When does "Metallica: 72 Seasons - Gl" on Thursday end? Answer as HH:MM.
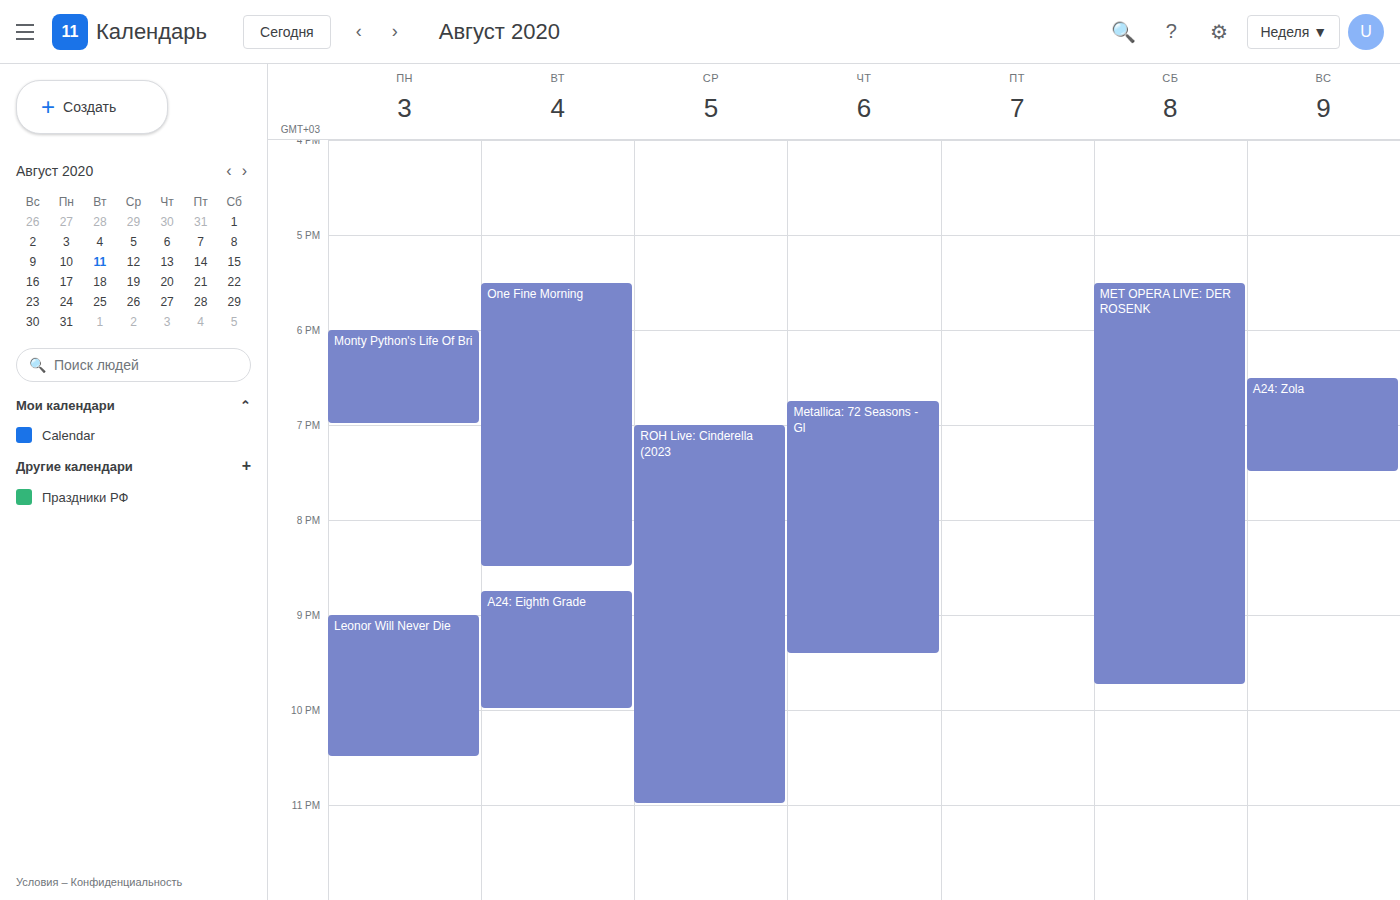
21:25